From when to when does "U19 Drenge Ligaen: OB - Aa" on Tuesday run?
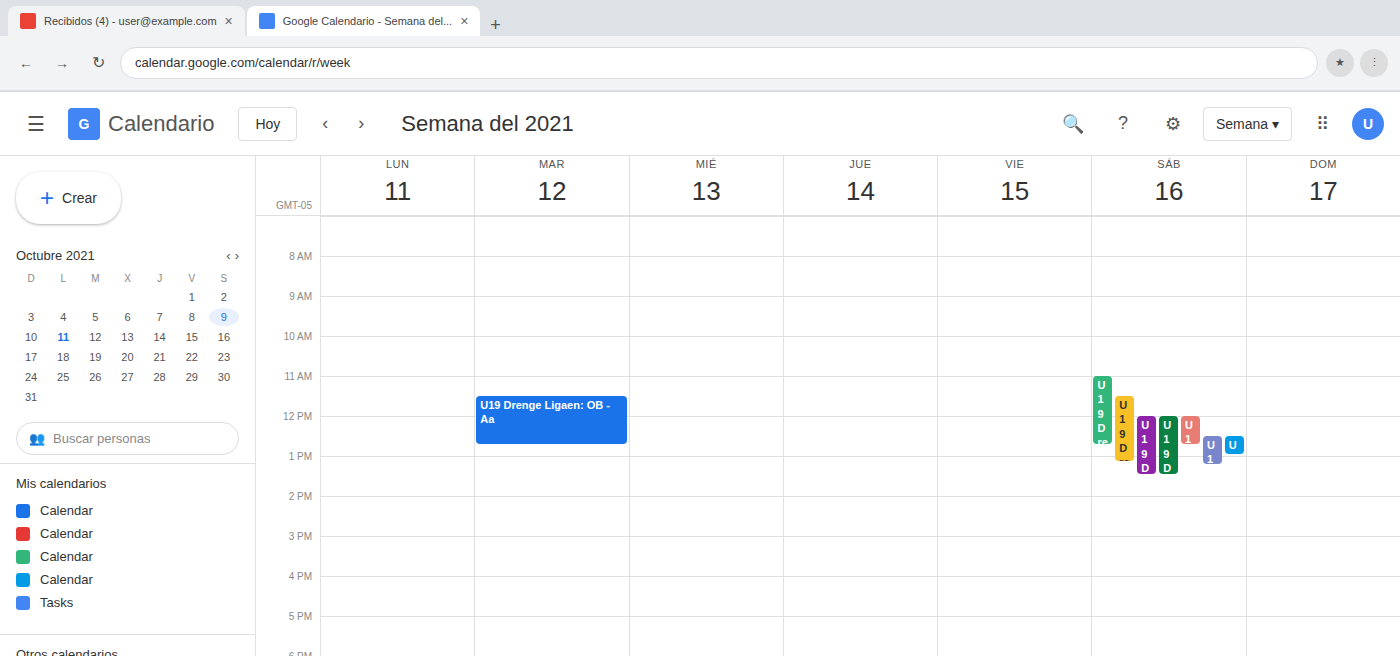
11:30 AM to 12:45 PM